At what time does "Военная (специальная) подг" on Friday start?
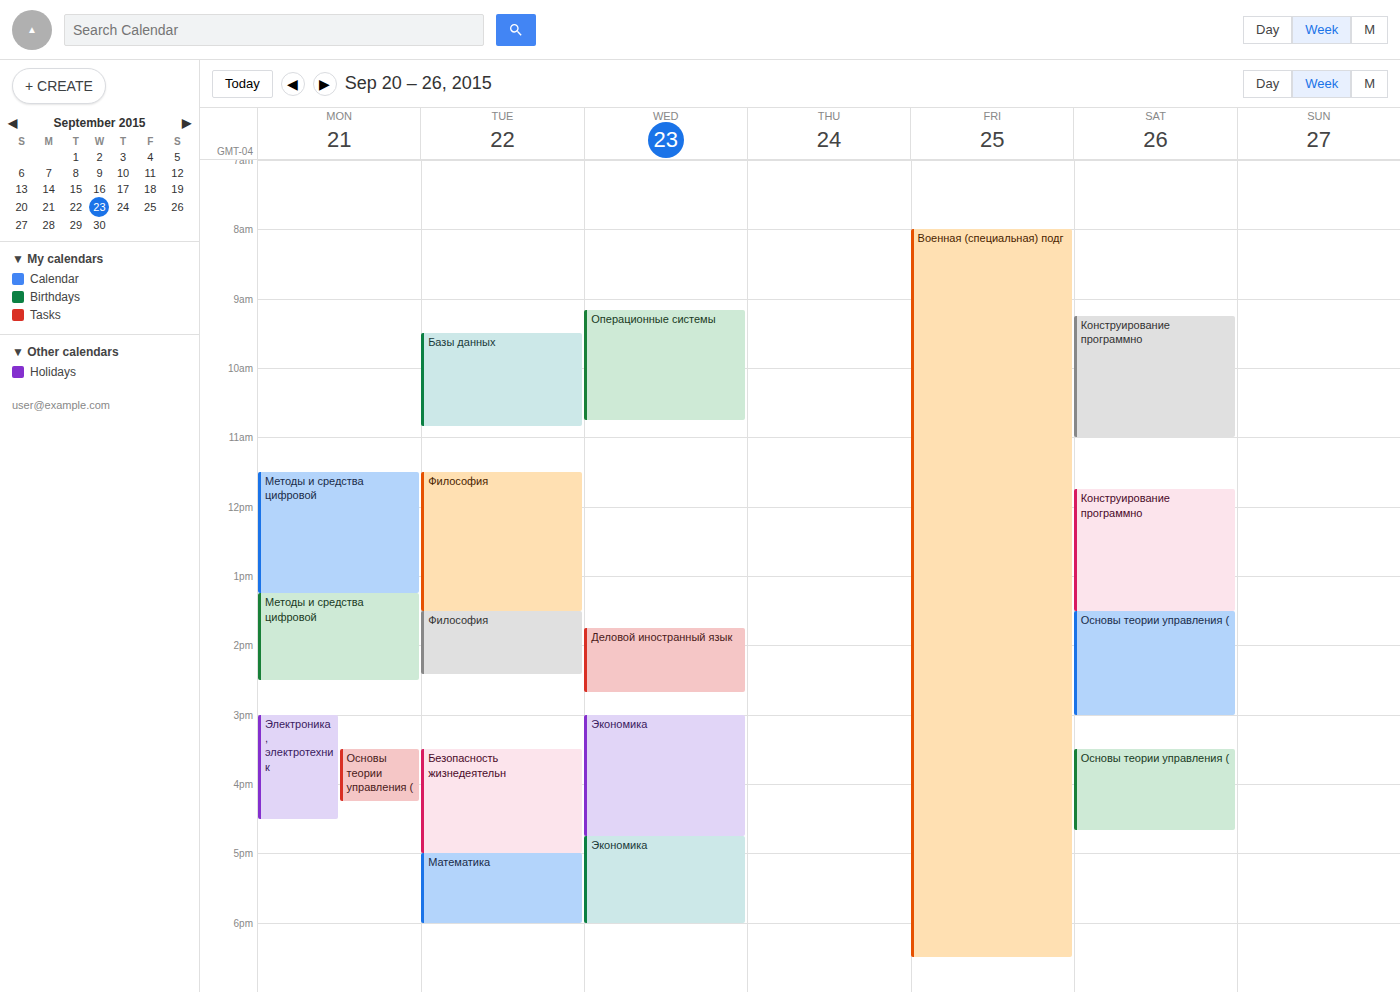
8:00 AM